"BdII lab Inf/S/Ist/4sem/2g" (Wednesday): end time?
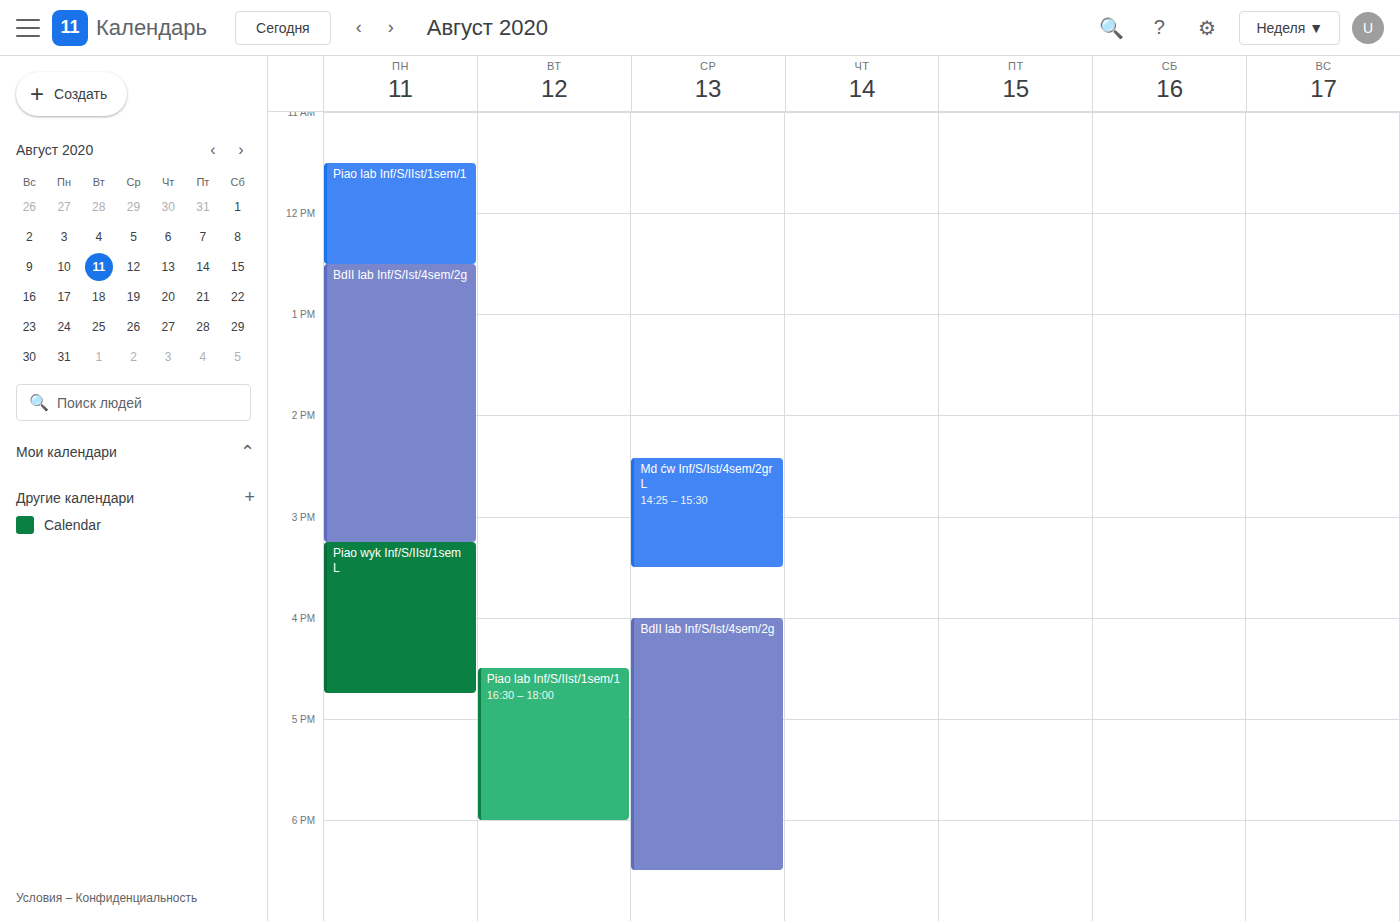
6:30 PM